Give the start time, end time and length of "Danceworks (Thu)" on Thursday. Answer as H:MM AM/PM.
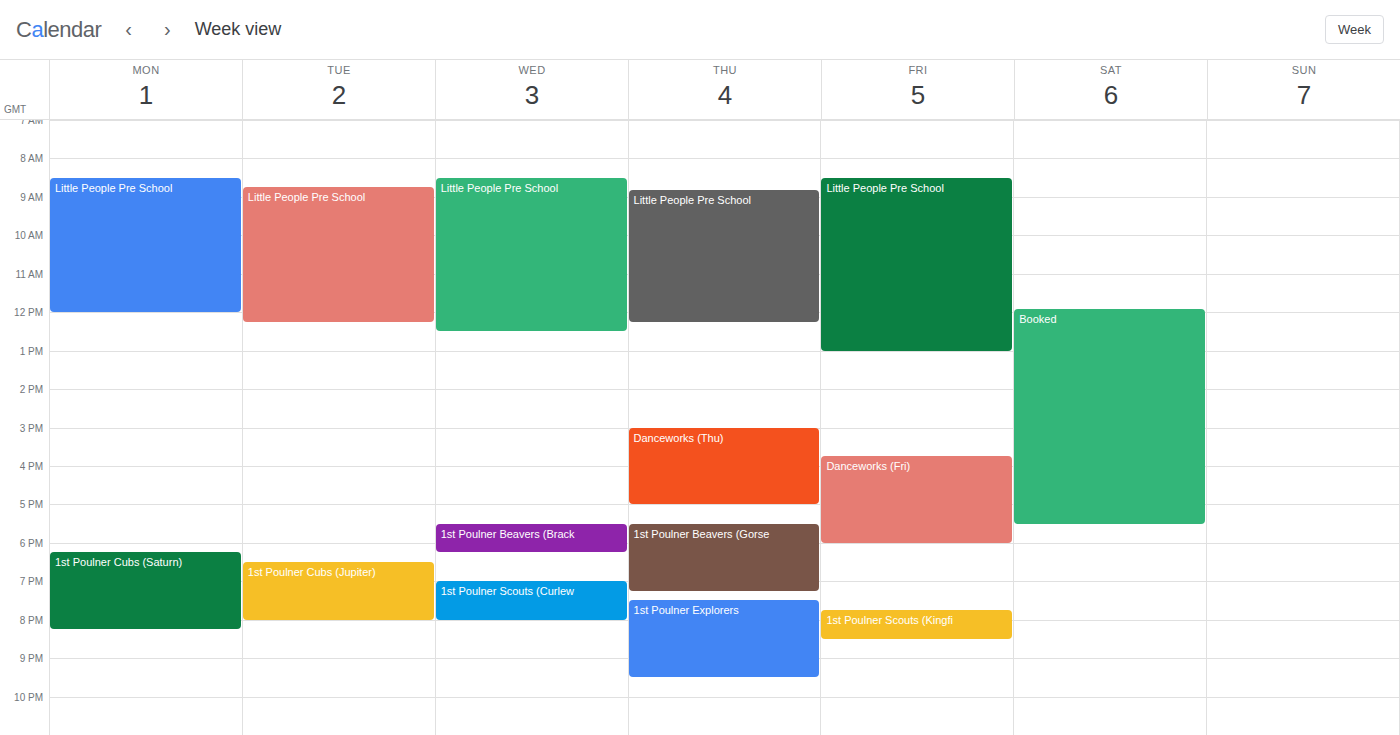
3:00 PM to 5:00 PM, 2 hours